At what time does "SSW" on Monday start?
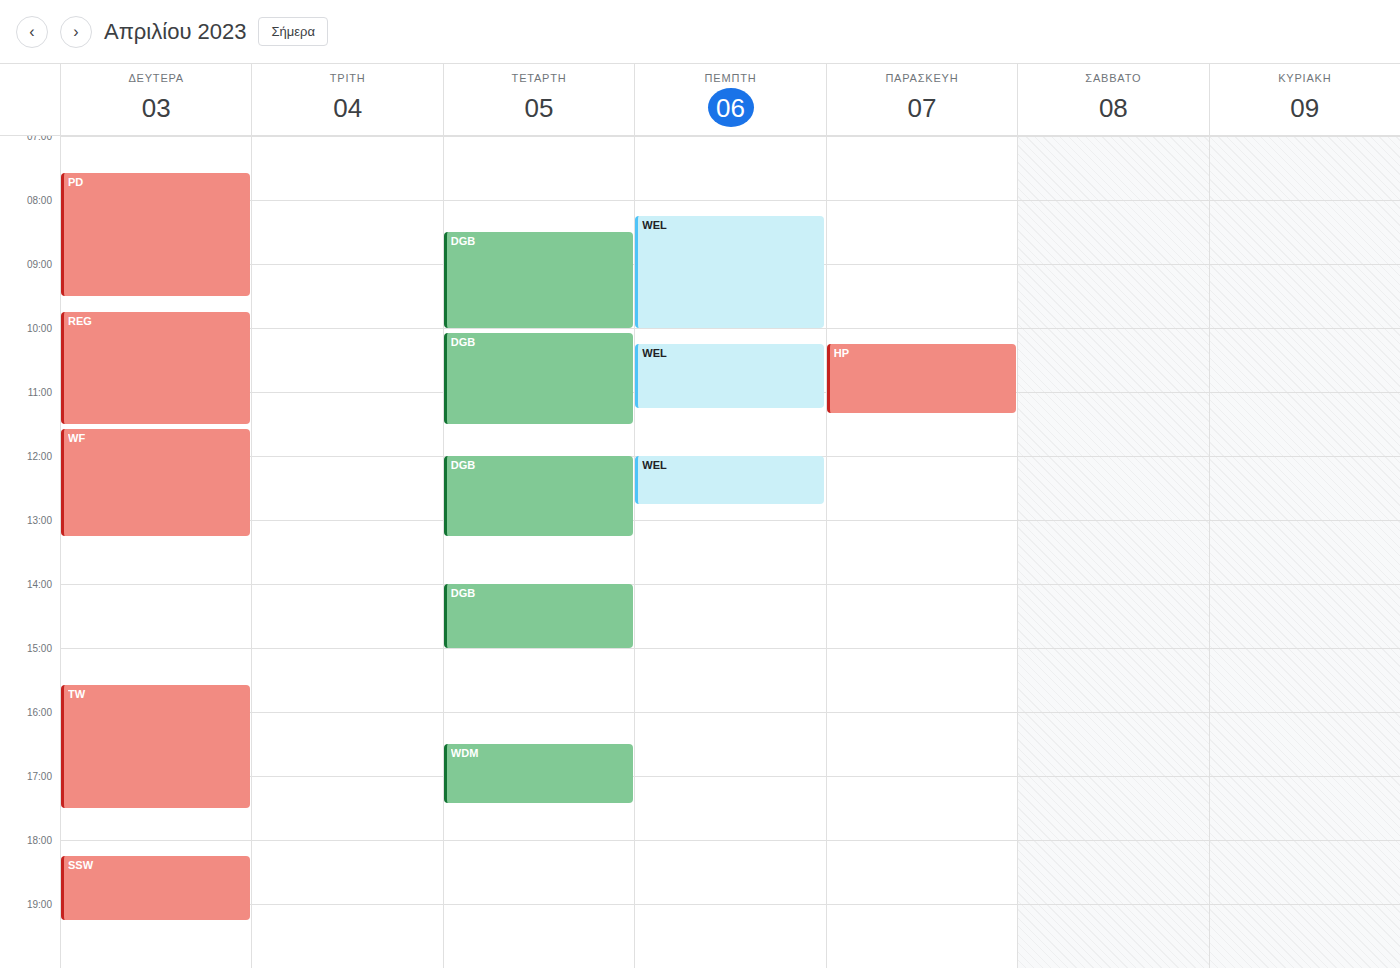
6:15 PM